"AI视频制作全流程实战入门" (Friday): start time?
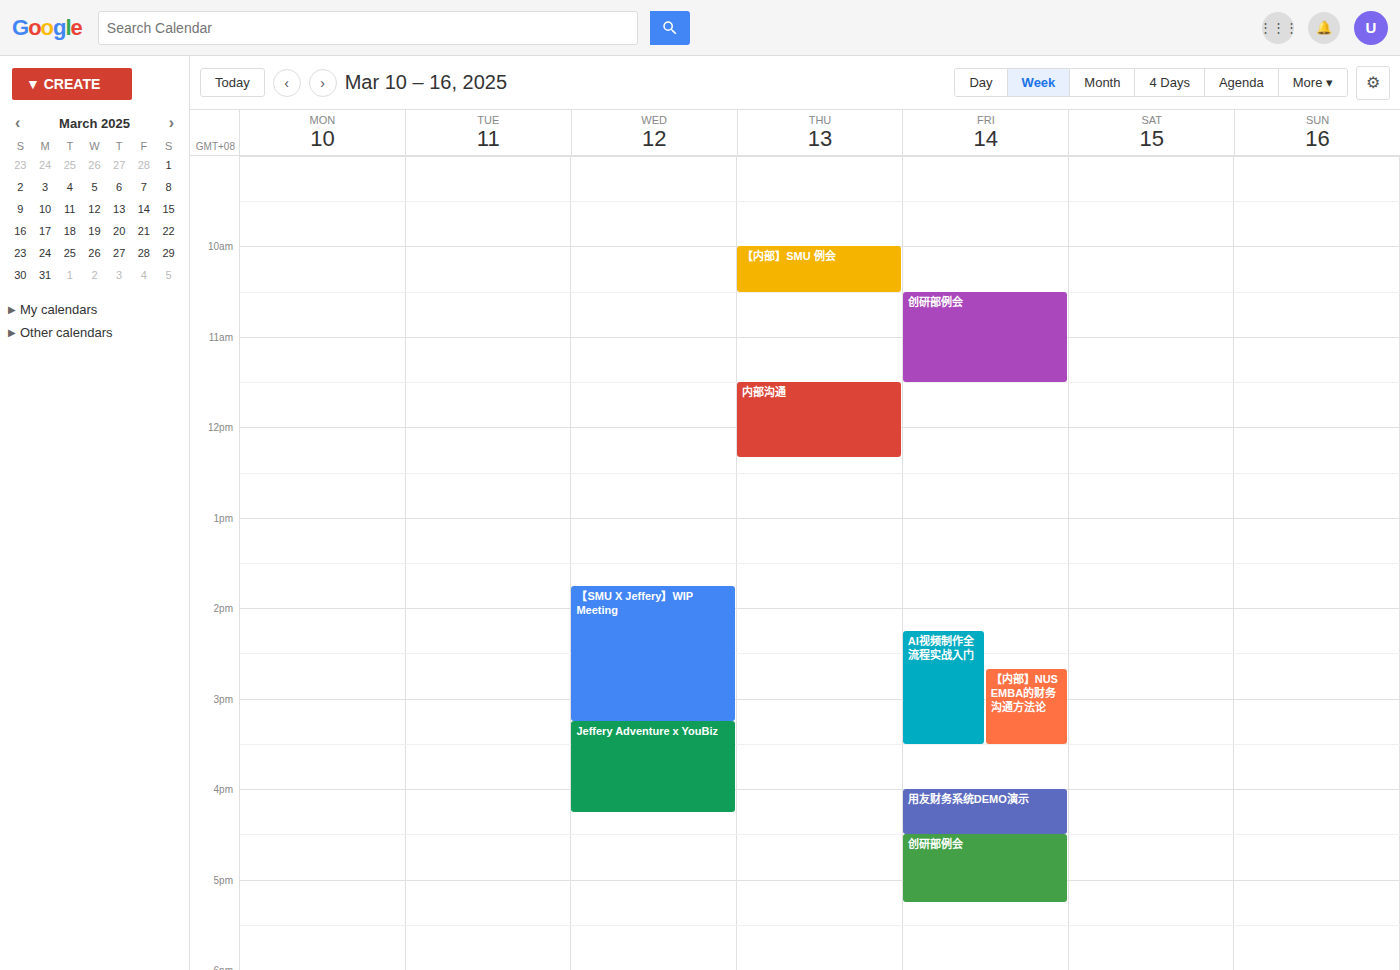
2:15 PM